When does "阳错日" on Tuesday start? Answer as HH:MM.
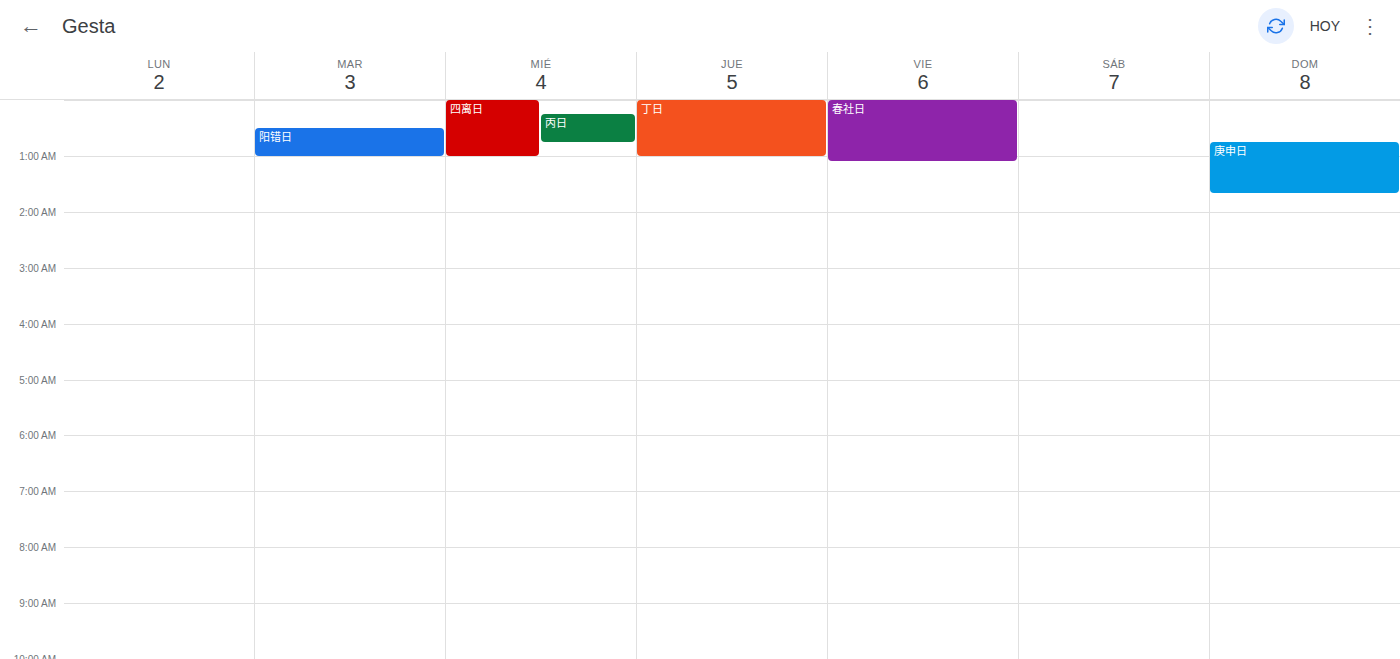
00:30